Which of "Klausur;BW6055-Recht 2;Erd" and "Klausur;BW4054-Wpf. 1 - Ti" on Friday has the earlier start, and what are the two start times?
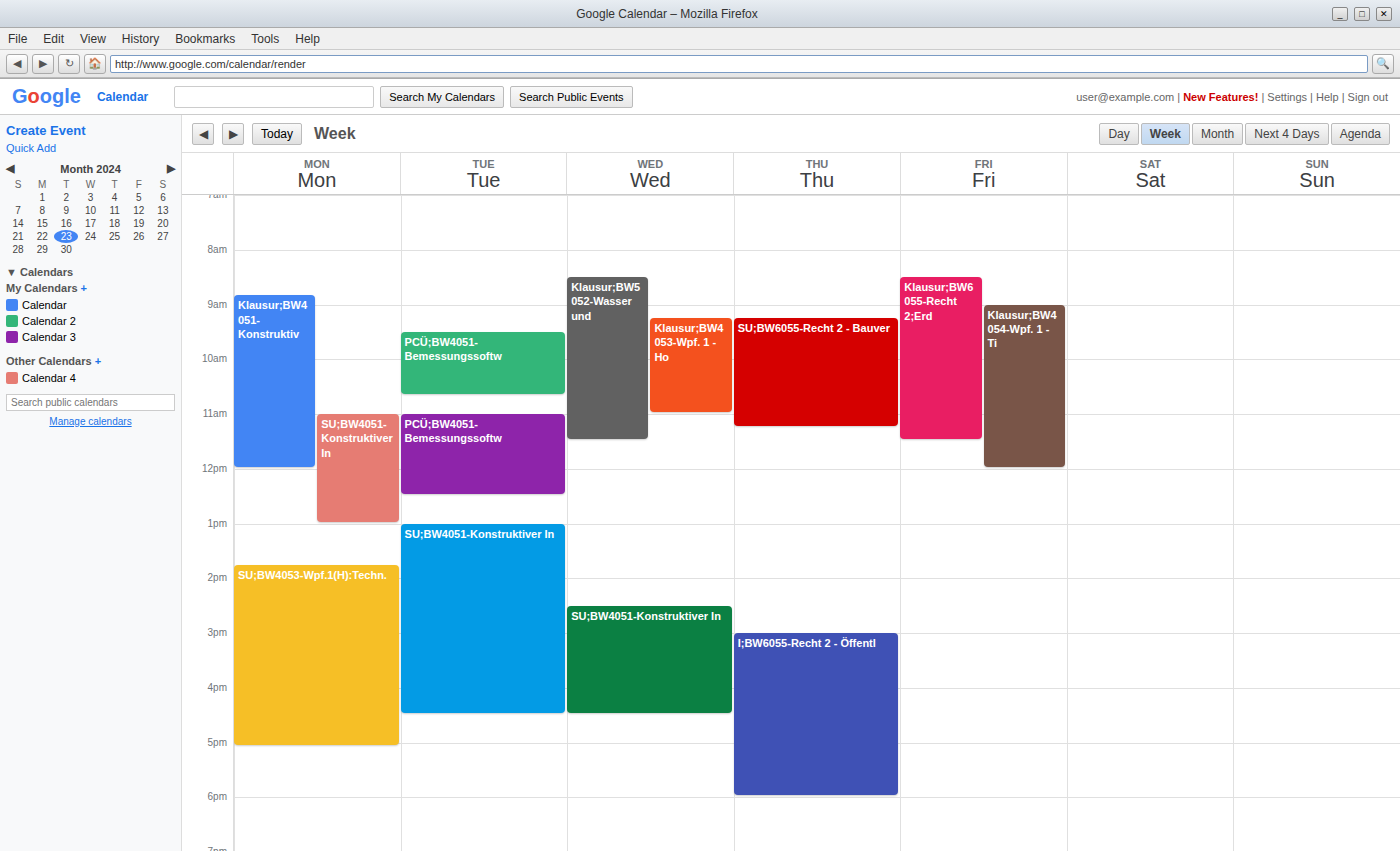
"Klausur;BW6055-Recht 2;Erd" 8:30 AM; "Klausur;BW4054-Wpf. 1 - Ti" 9:00 AM.